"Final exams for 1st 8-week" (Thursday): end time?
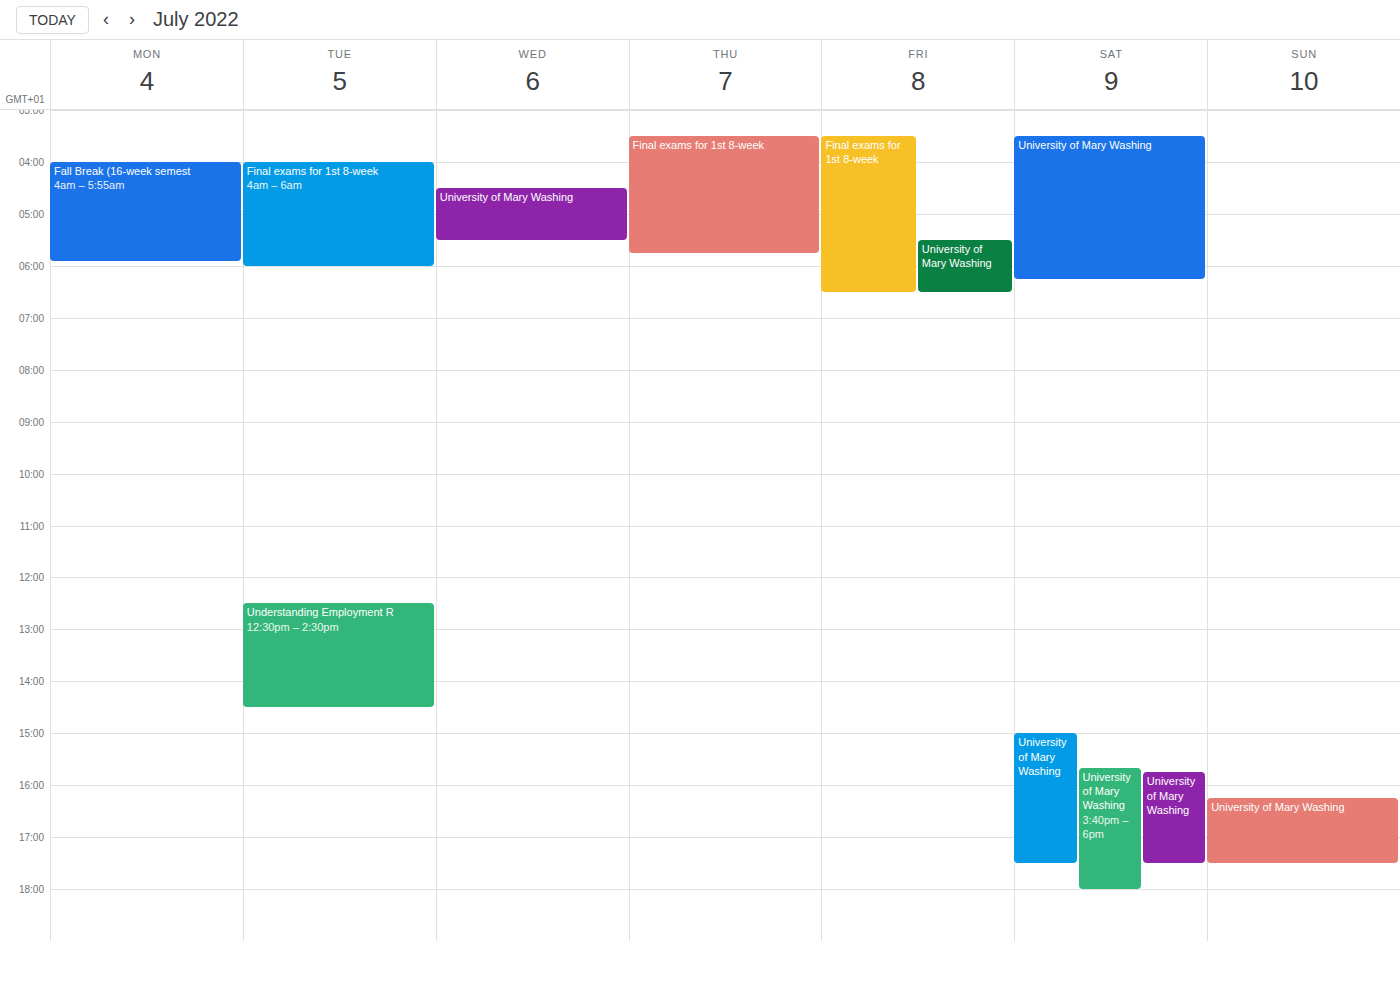
5:45 AM